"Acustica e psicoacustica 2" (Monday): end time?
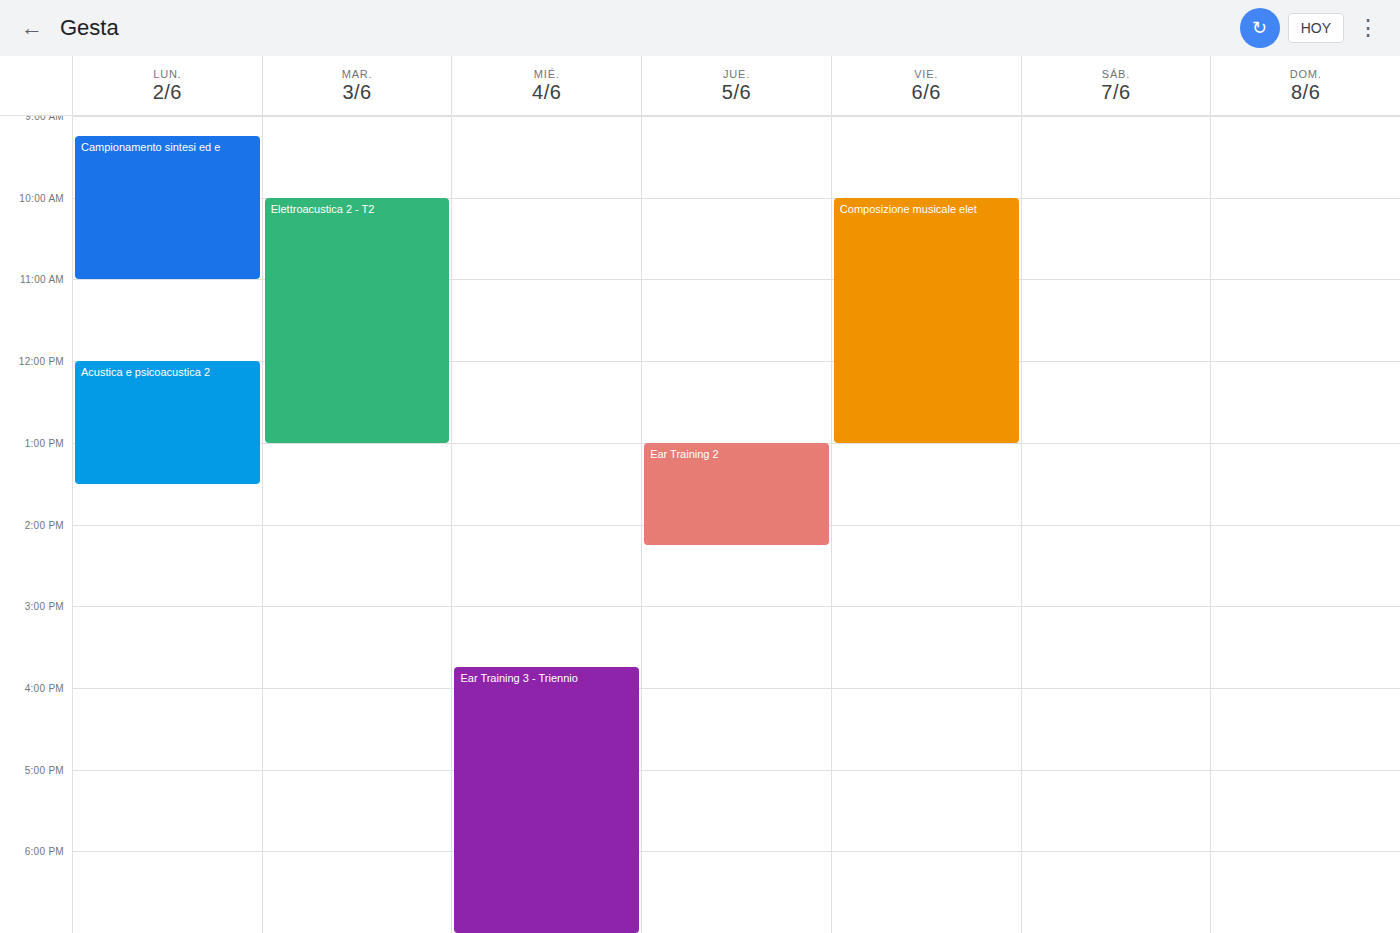
1:30 PM